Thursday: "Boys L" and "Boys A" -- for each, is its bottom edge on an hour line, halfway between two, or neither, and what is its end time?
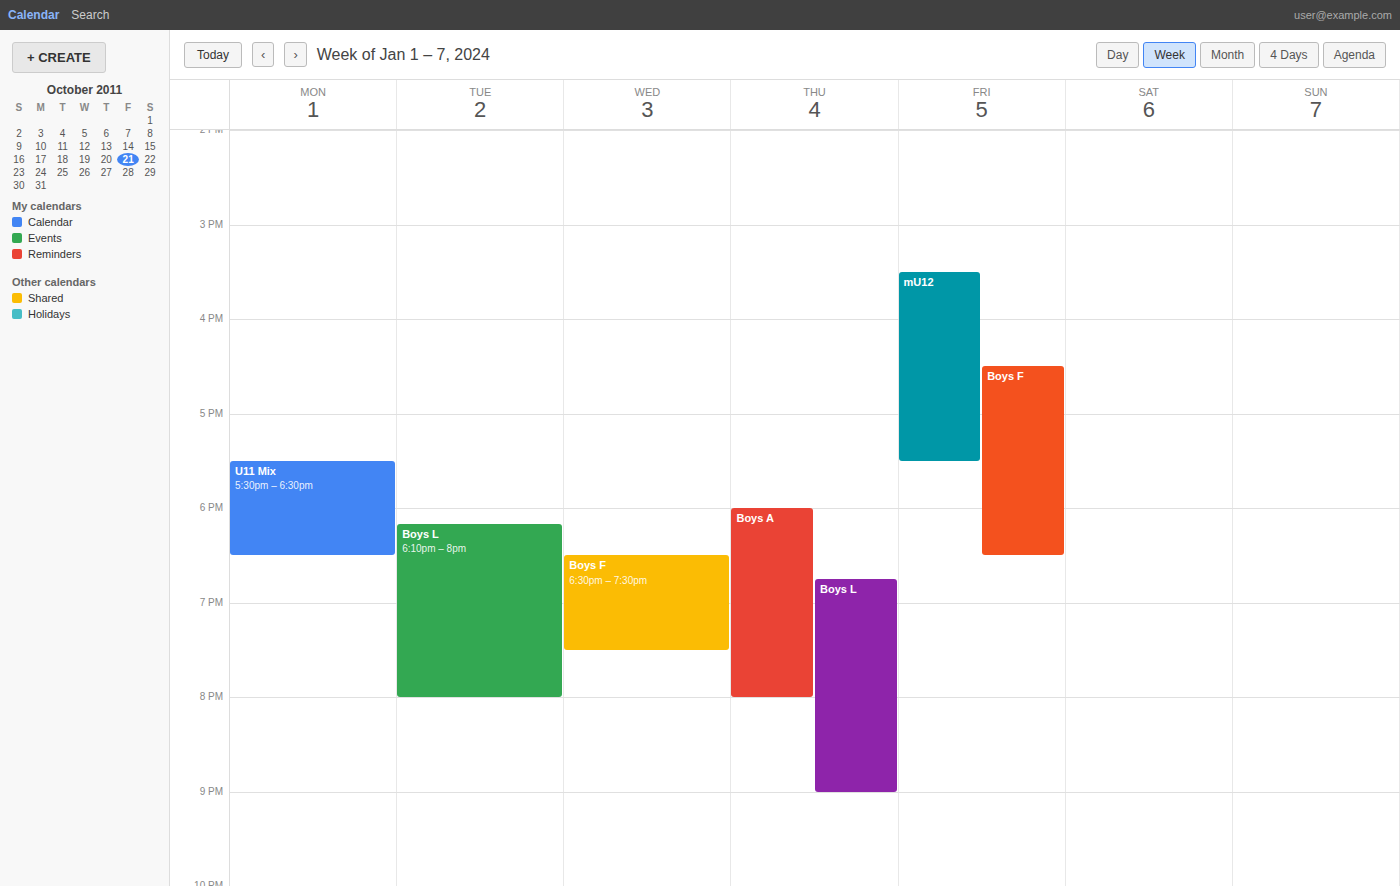
"Boys L": 9:00 PM, exactly on the 9 PM line. "Boys A": 8:00 PM, exactly on the 8 PM line.